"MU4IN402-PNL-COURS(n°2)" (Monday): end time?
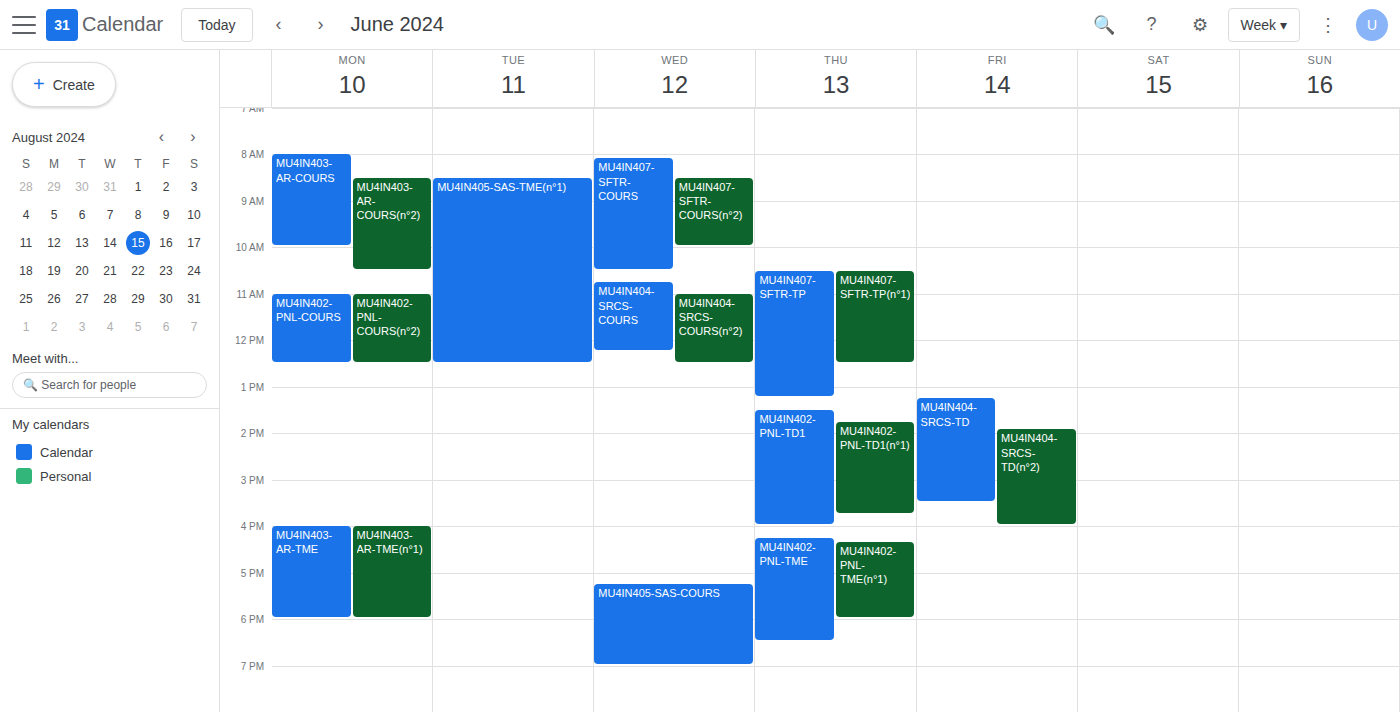
12:30 PM